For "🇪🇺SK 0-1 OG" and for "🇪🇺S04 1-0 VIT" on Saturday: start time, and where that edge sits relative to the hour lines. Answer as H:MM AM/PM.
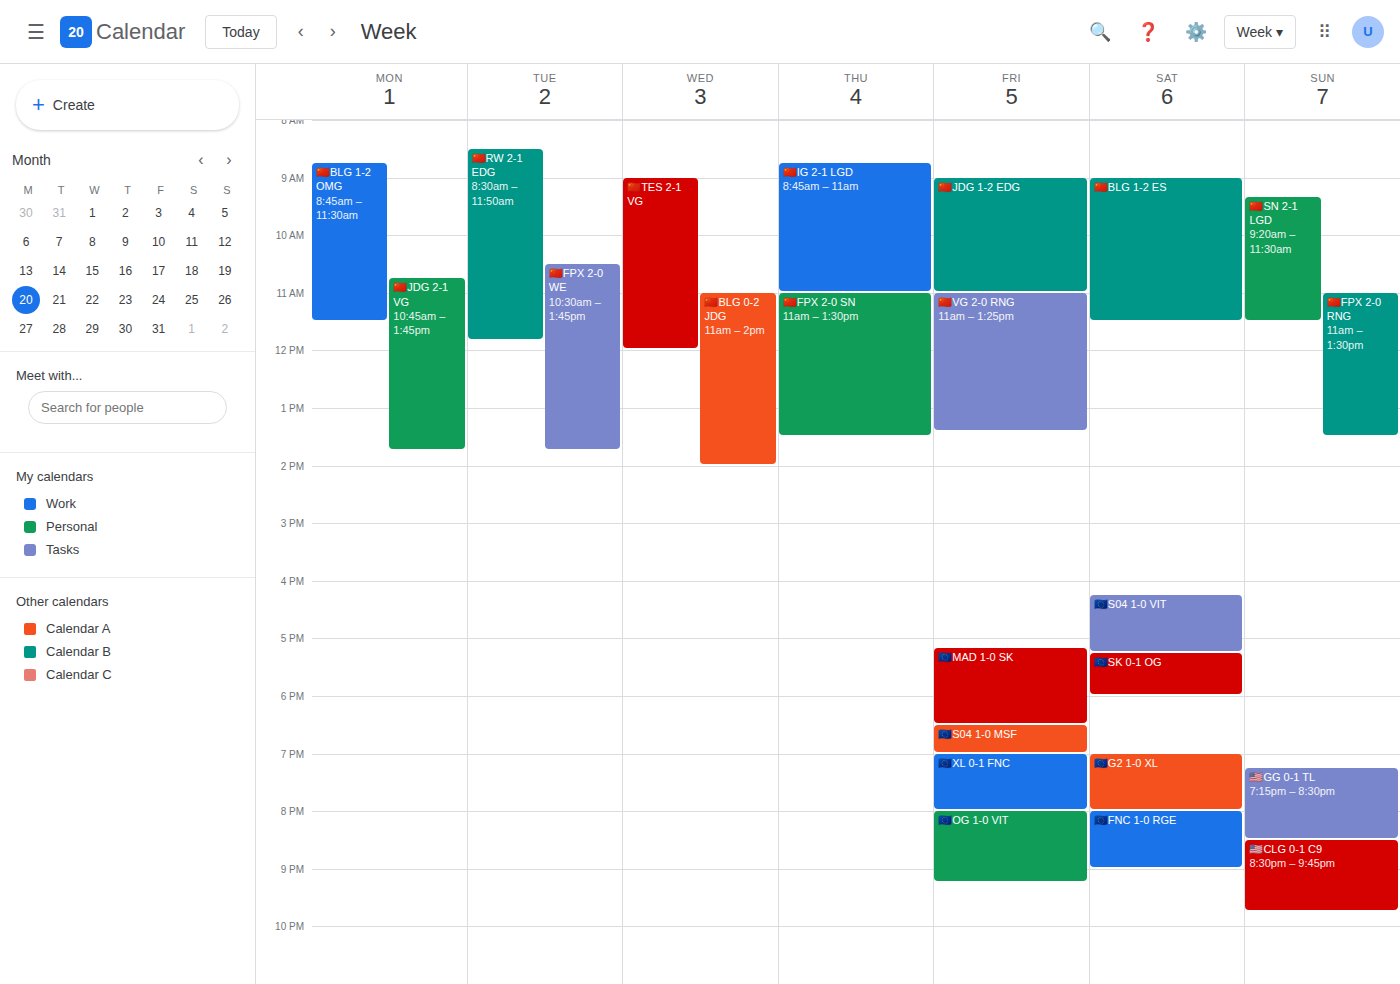
"🇪🇺SK 0-1 OG": 5:15 PM, neither: a quarter of the way from the 5 PM line to the 6 PM line. "🇪🇺S04 1-0 VIT": 4:15 PM, neither: a quarter of the way from the 4 PM line to the 5 PM line.